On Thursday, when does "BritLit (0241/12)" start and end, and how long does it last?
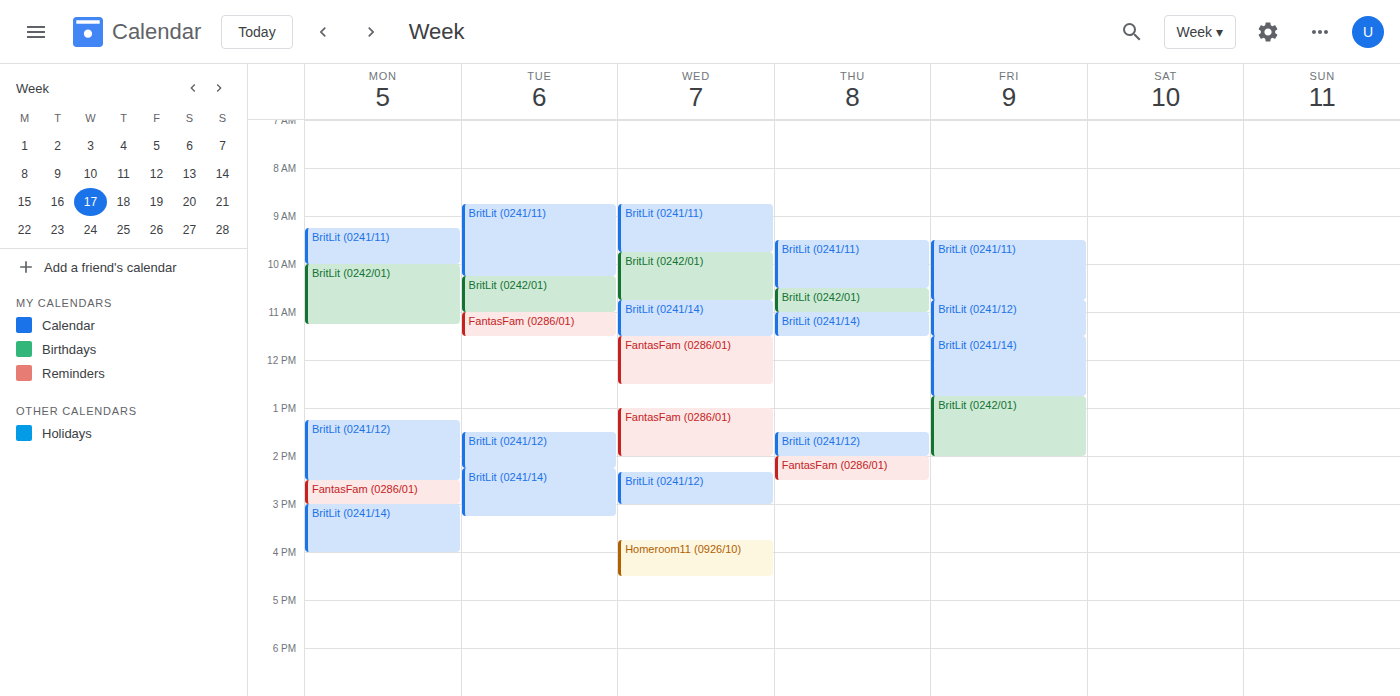
1:30 PM to 2:00 PM, 30 minutes